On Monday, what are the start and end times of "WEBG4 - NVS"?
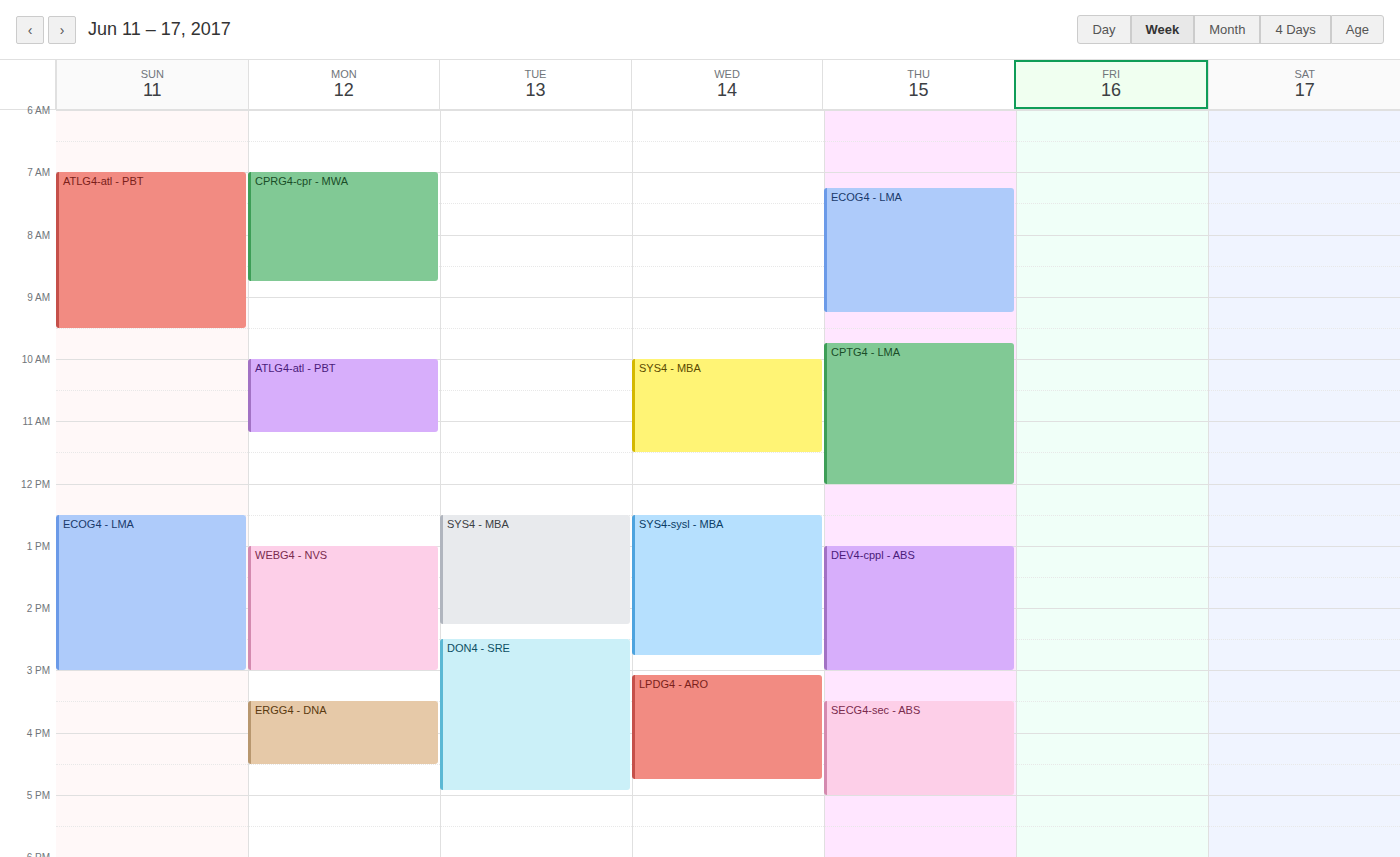
13:00 to 15:00